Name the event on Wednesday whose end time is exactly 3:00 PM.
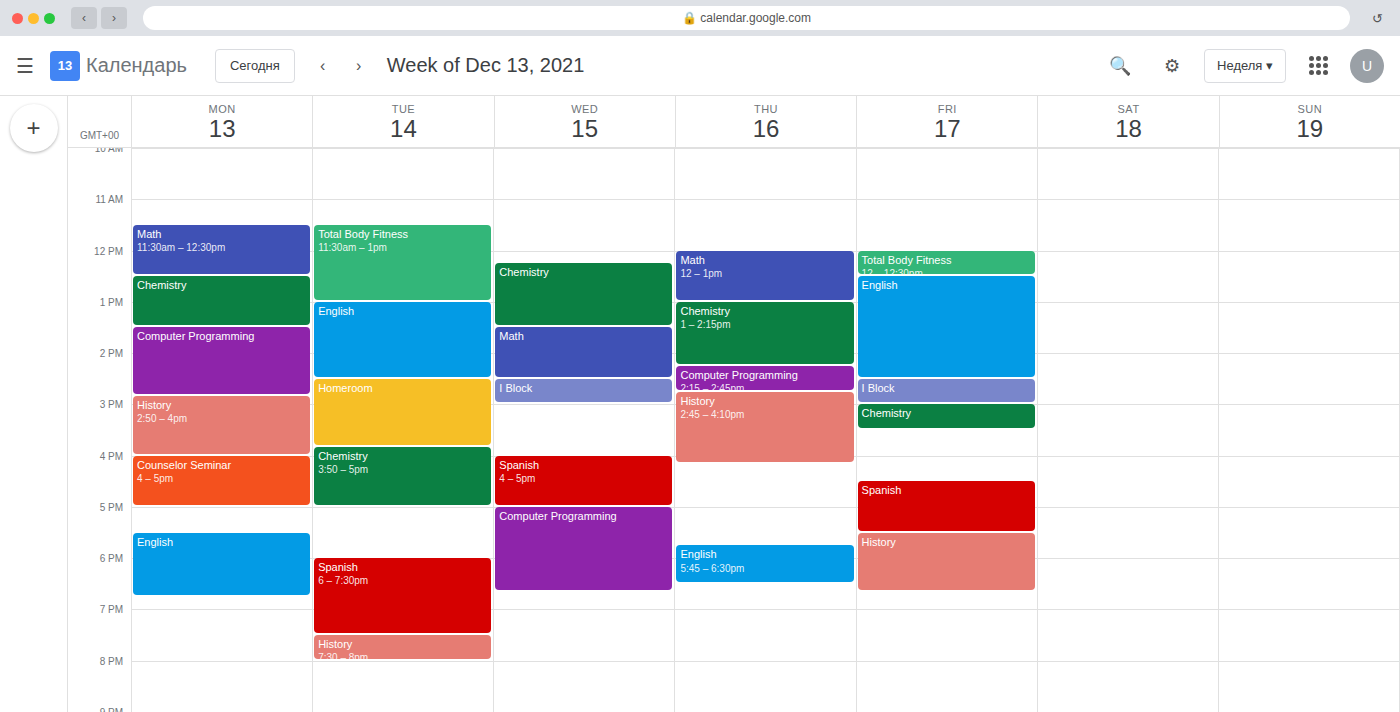
"I Block"